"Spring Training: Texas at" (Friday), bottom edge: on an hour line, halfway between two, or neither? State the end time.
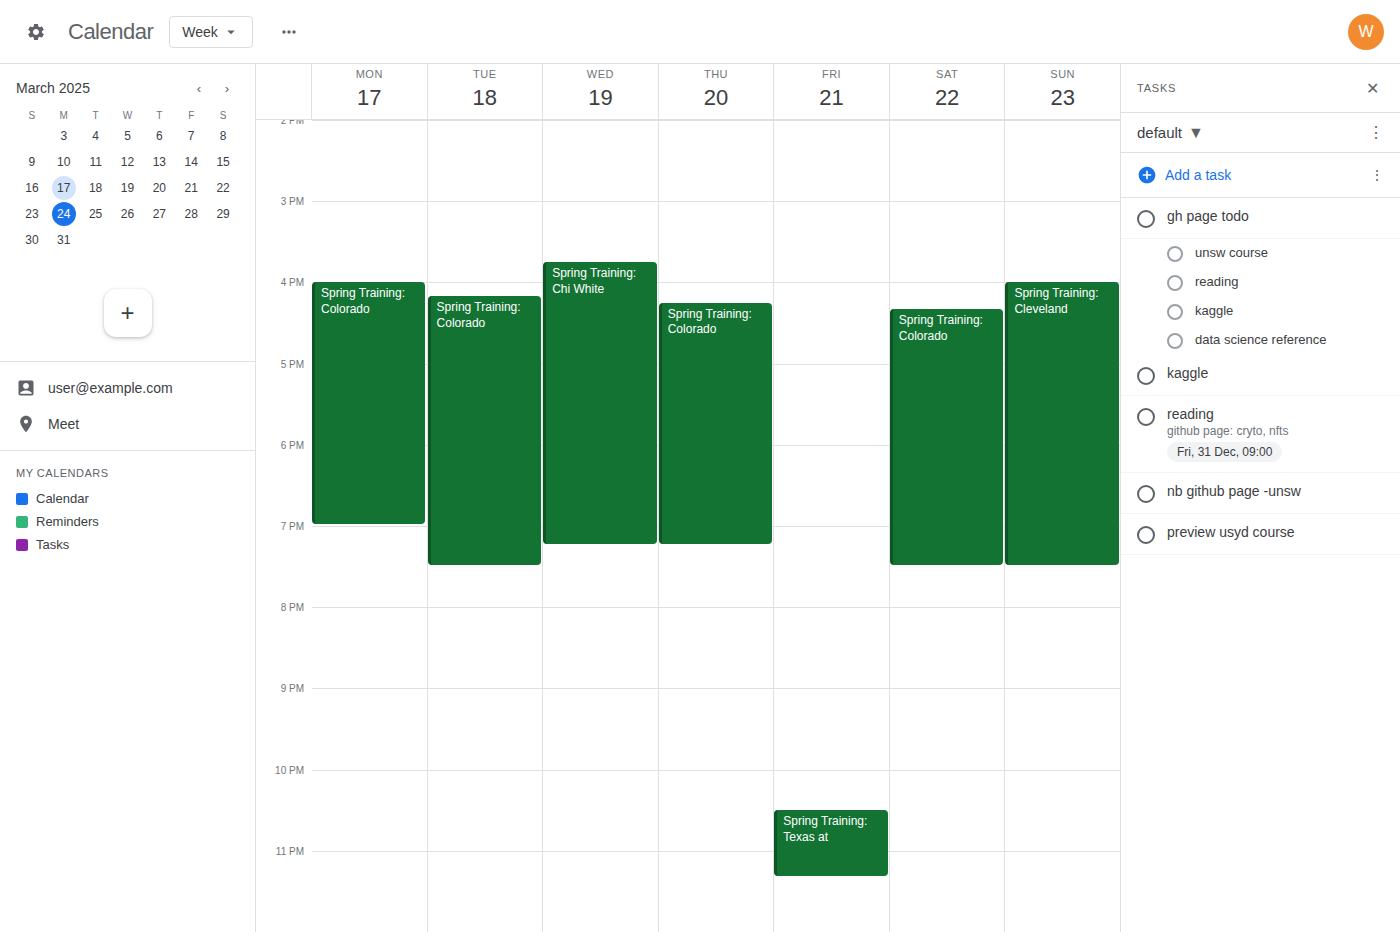
11:20 PM -- neither: 20 minutes below the 11 PM line and 40 minutes above the 12 AM line.